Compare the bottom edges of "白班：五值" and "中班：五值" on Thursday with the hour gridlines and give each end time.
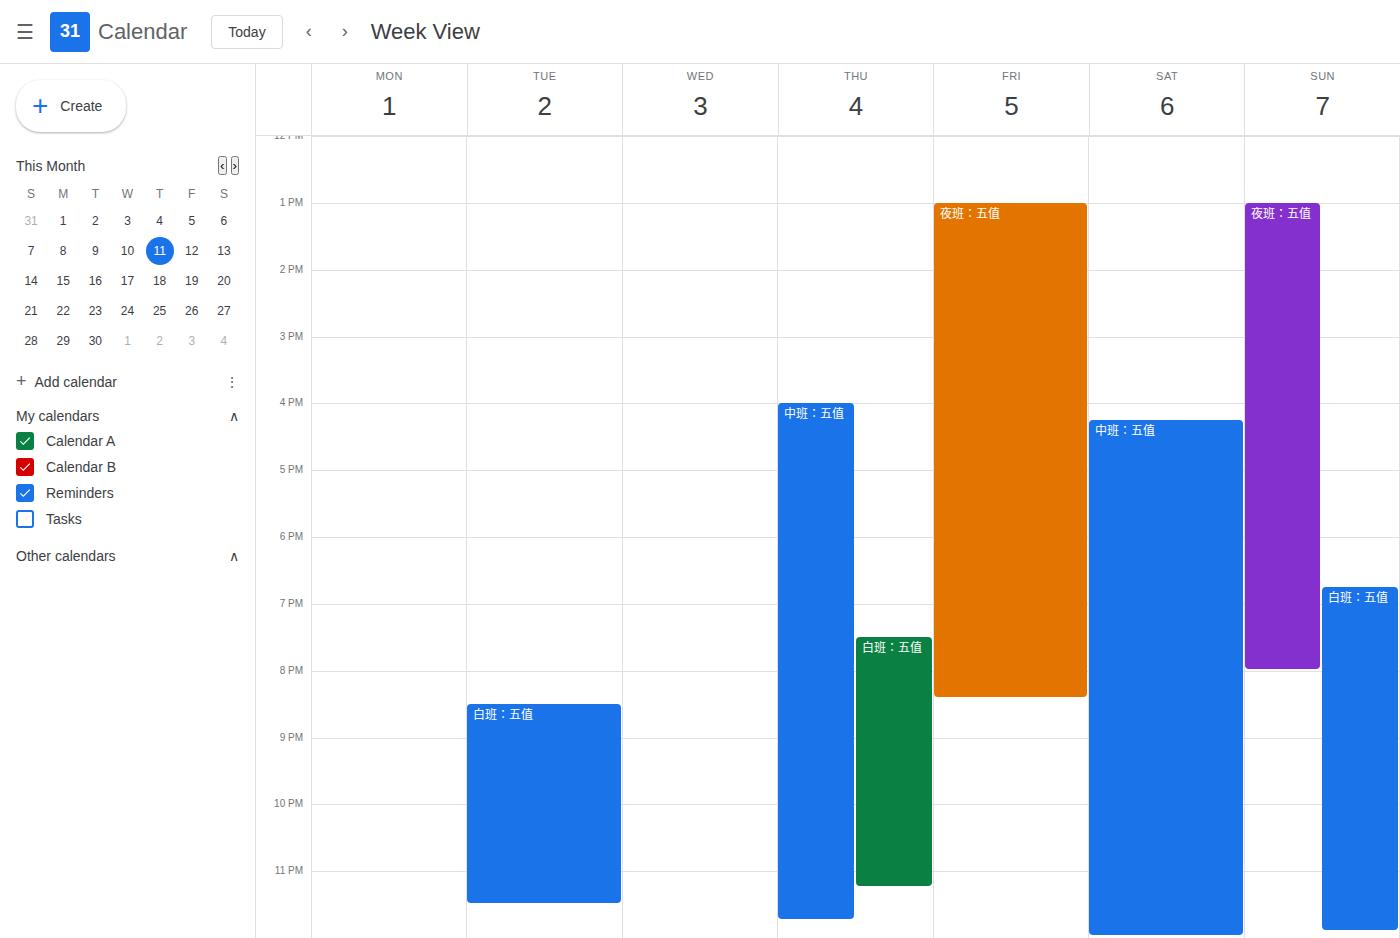
"白班：五值": 23:15, neither: a quarter of the way from the 23:00 line to the 24:00 line. "中班：五值": 23:45, neither: three quarters of the way from the 23:00 line to the 24:00 line.